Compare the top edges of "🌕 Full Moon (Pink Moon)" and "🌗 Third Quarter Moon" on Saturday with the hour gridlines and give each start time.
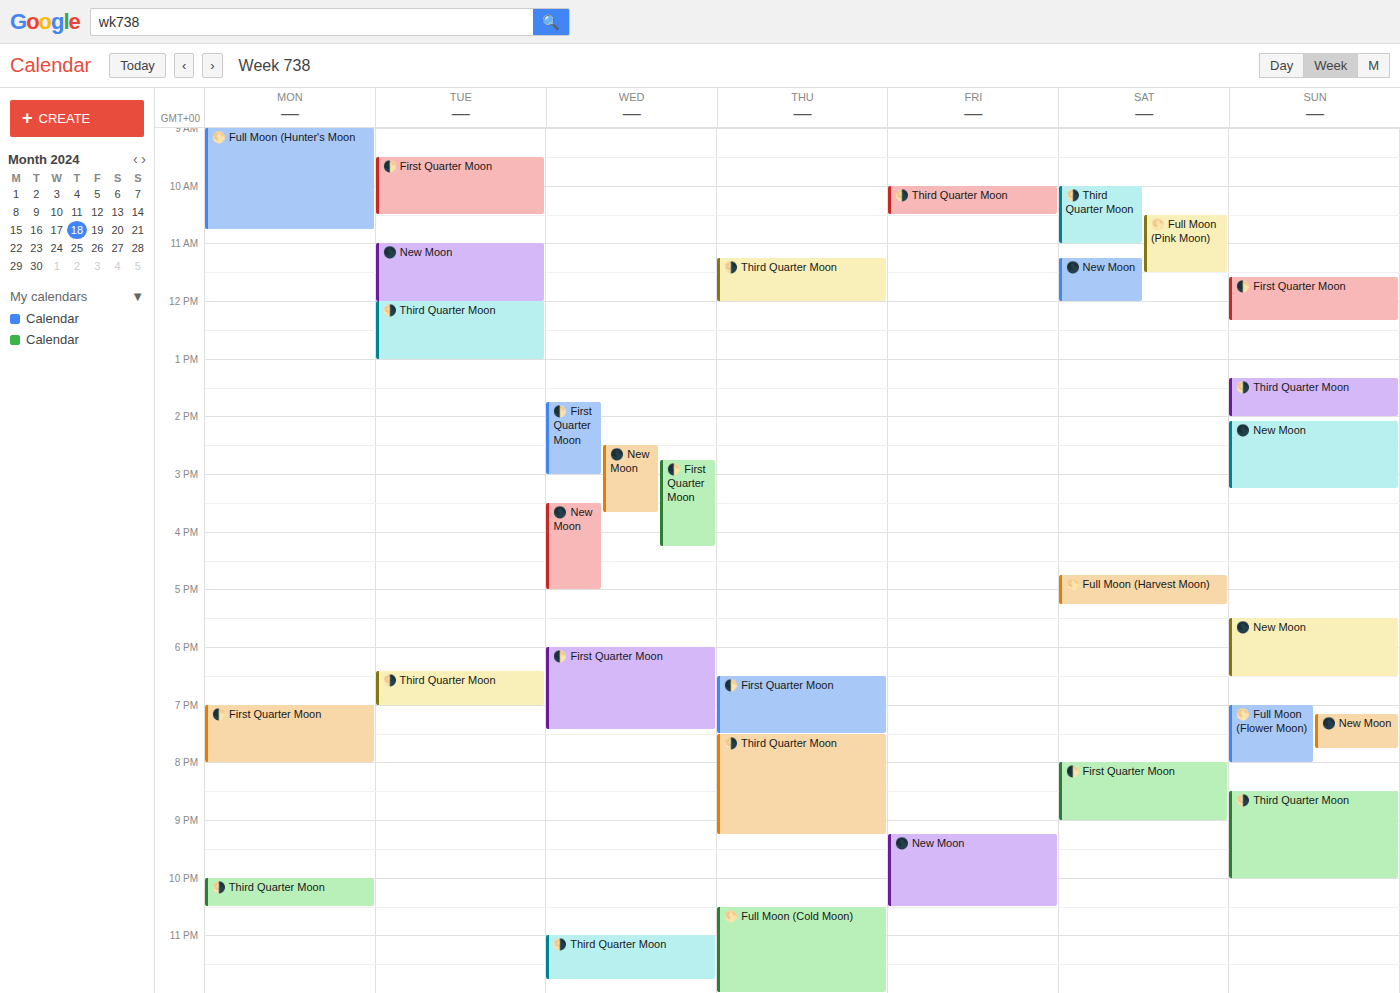
"🌕 Full Moon (Pink Moon)": 10:30 AM, halfway between the 10 AM and 11 AM lines. "🌗 Third Quarter Moon": 10:00 AM, exactly on the 10 AM line.